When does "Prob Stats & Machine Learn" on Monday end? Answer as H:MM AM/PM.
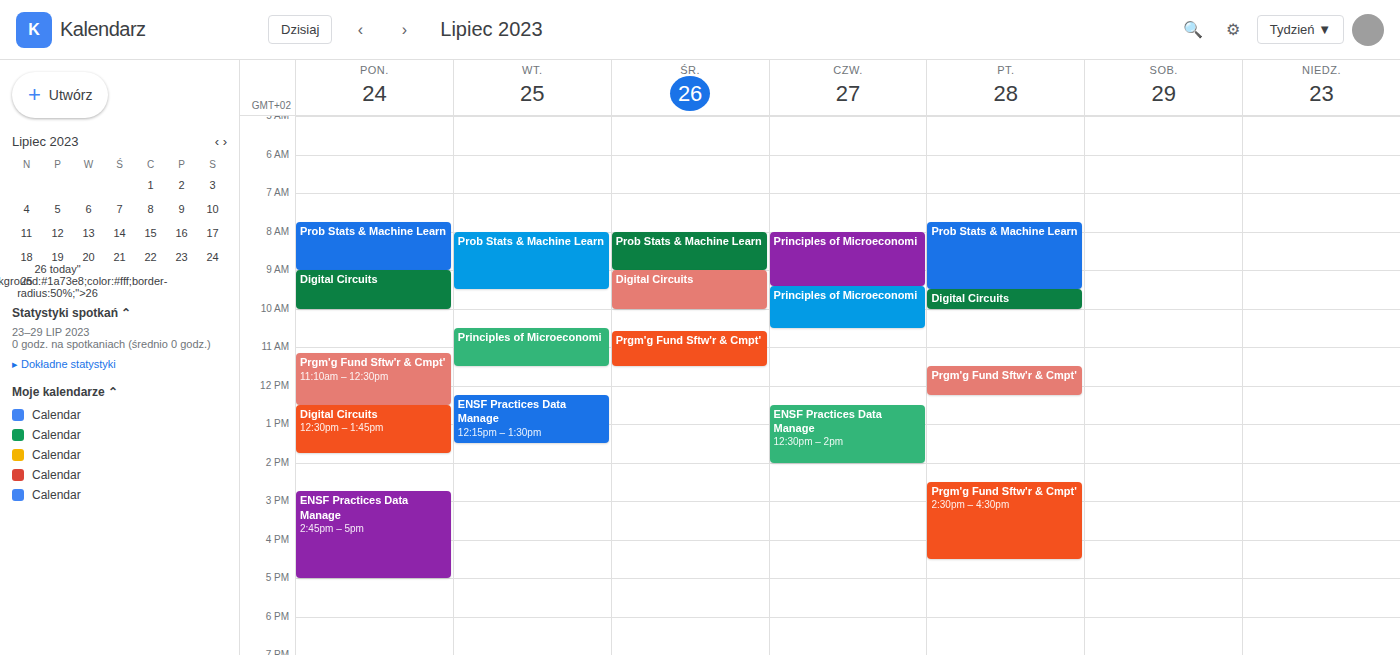
9:00 AM